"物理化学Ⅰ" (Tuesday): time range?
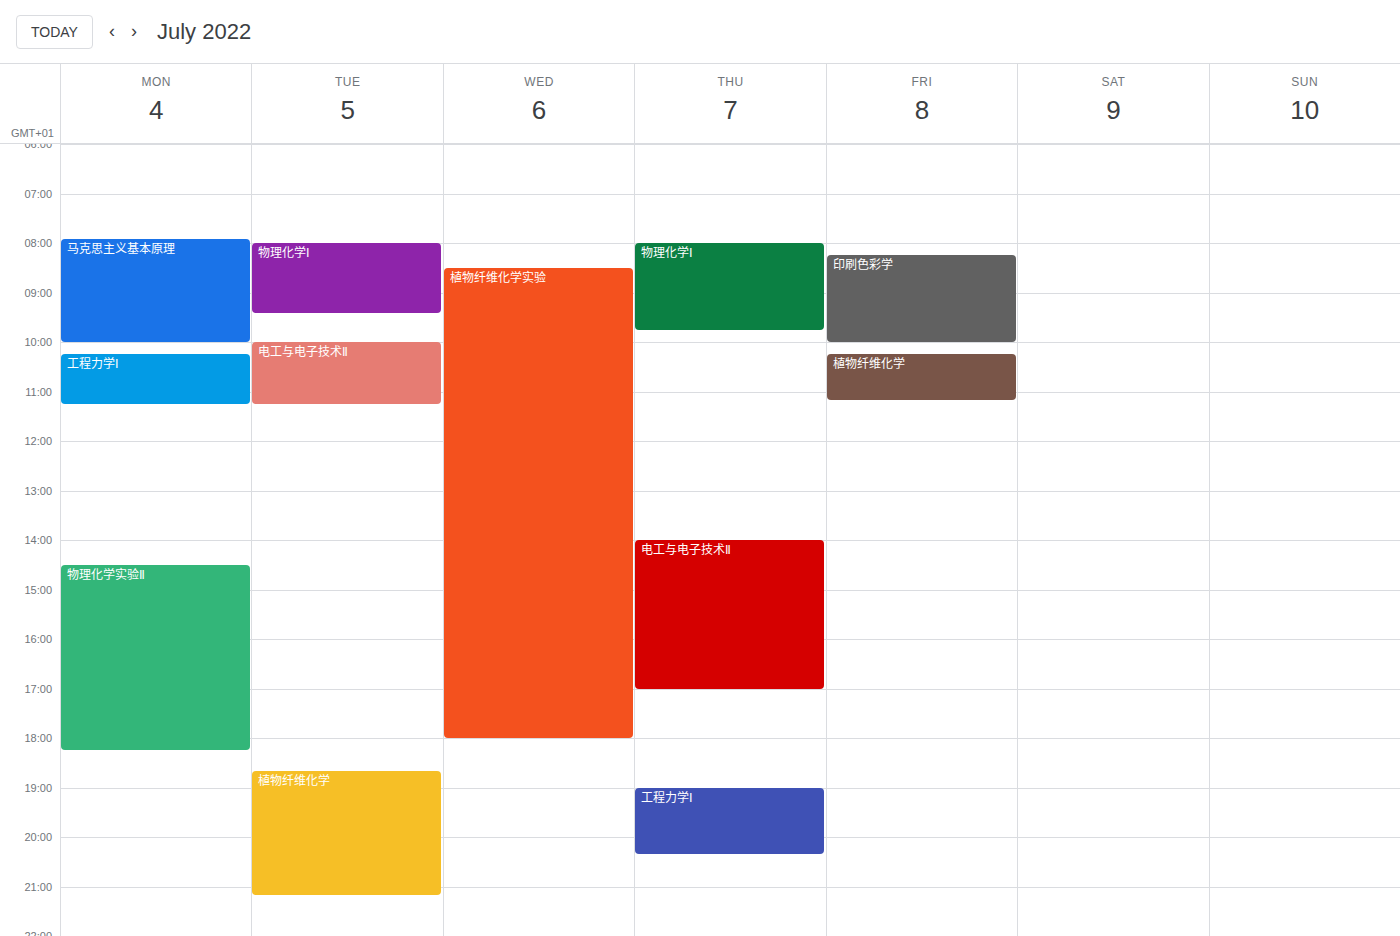
08:00 to 09:25